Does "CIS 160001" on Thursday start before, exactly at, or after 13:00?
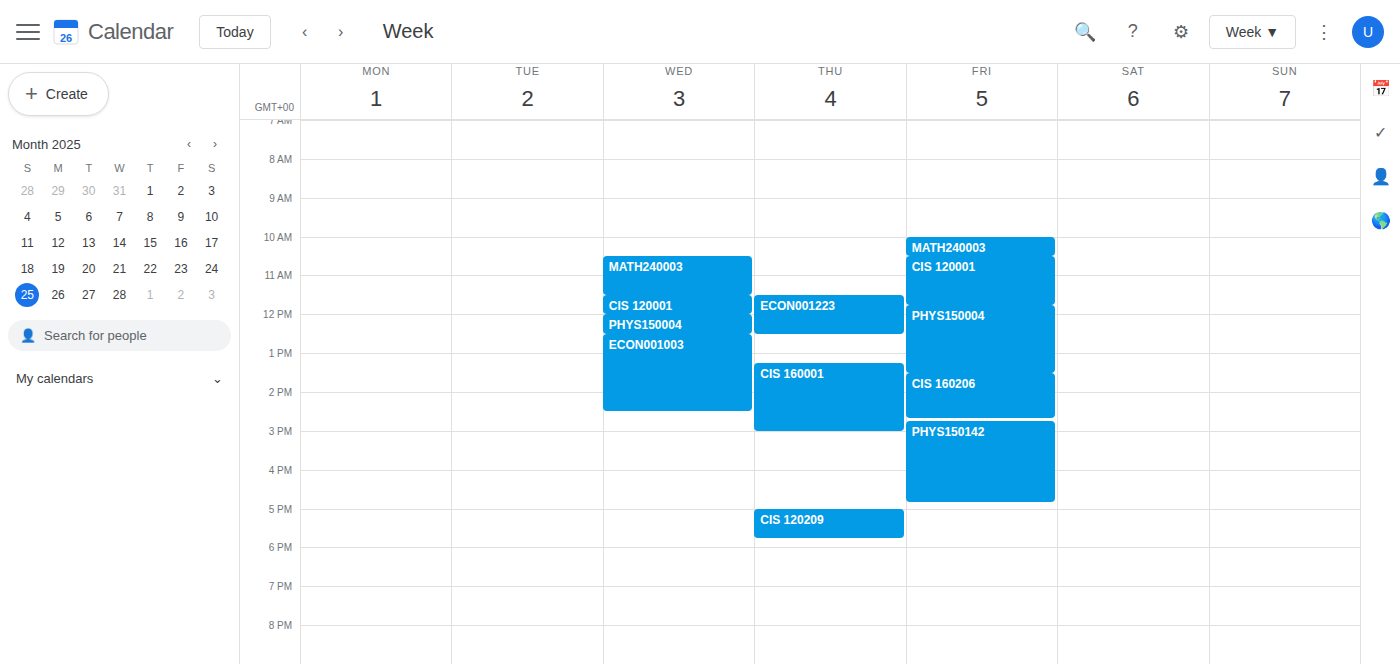
13:15 -- after 13:00, 15 minutes below the 13:00 line.